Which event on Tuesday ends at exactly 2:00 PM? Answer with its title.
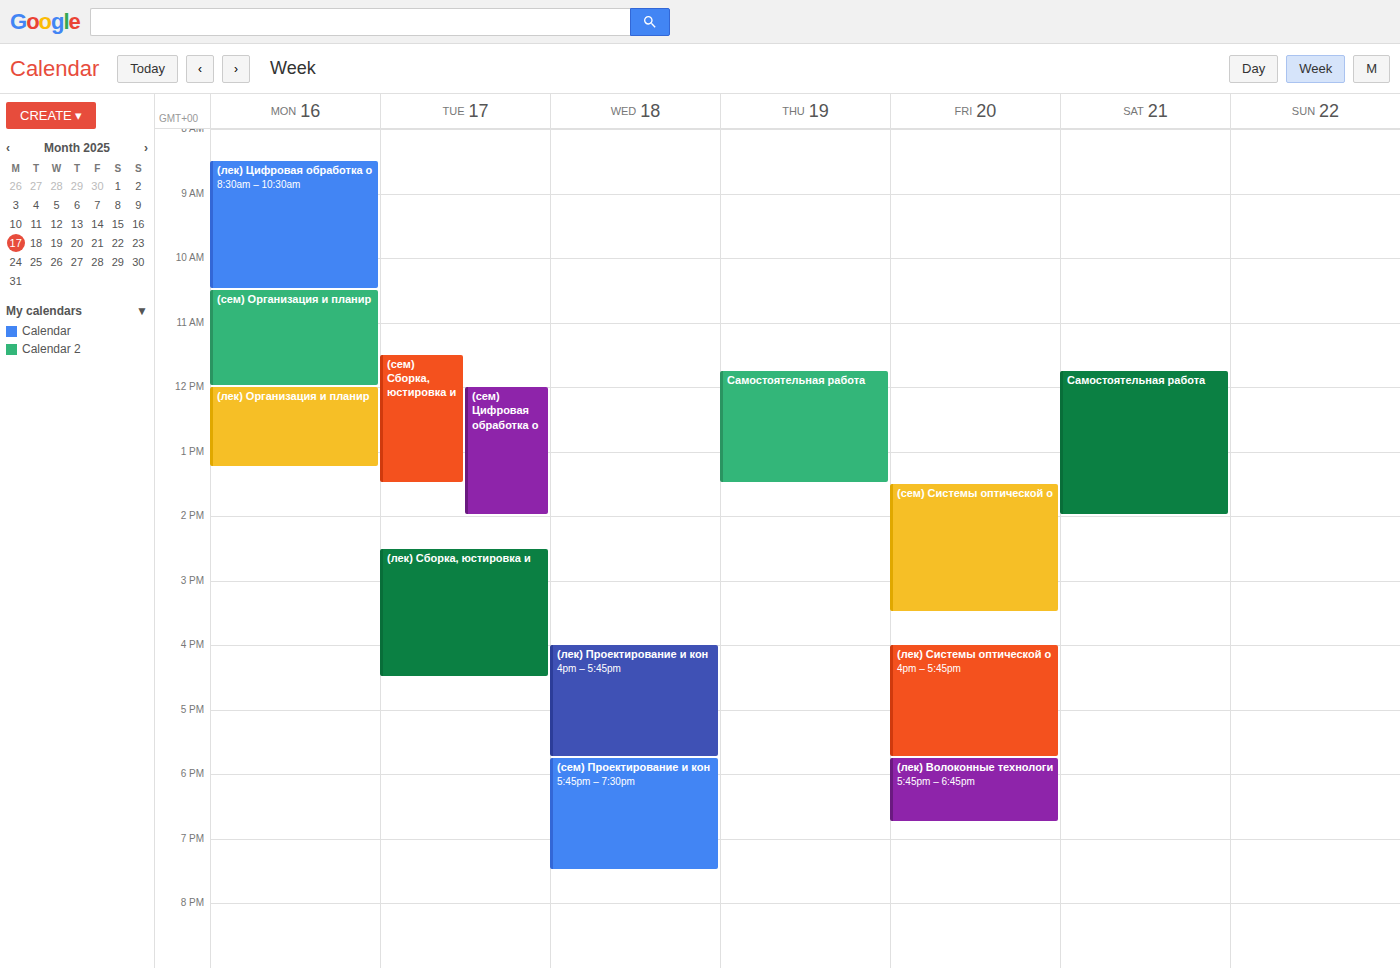
"(сем) Цифровая обработка о"